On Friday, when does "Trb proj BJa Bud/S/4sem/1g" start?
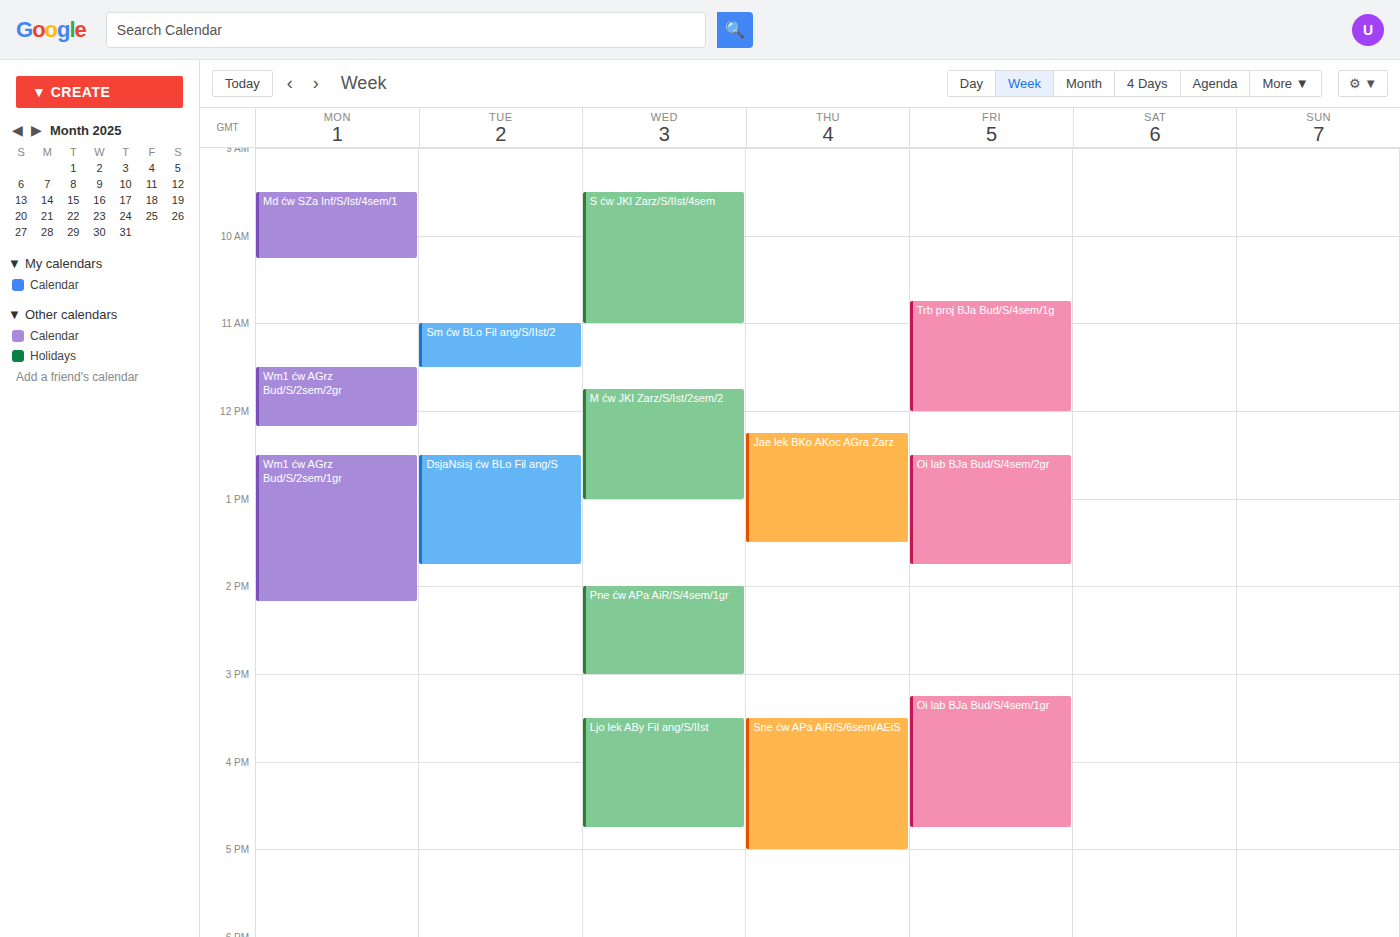
10:45 AM